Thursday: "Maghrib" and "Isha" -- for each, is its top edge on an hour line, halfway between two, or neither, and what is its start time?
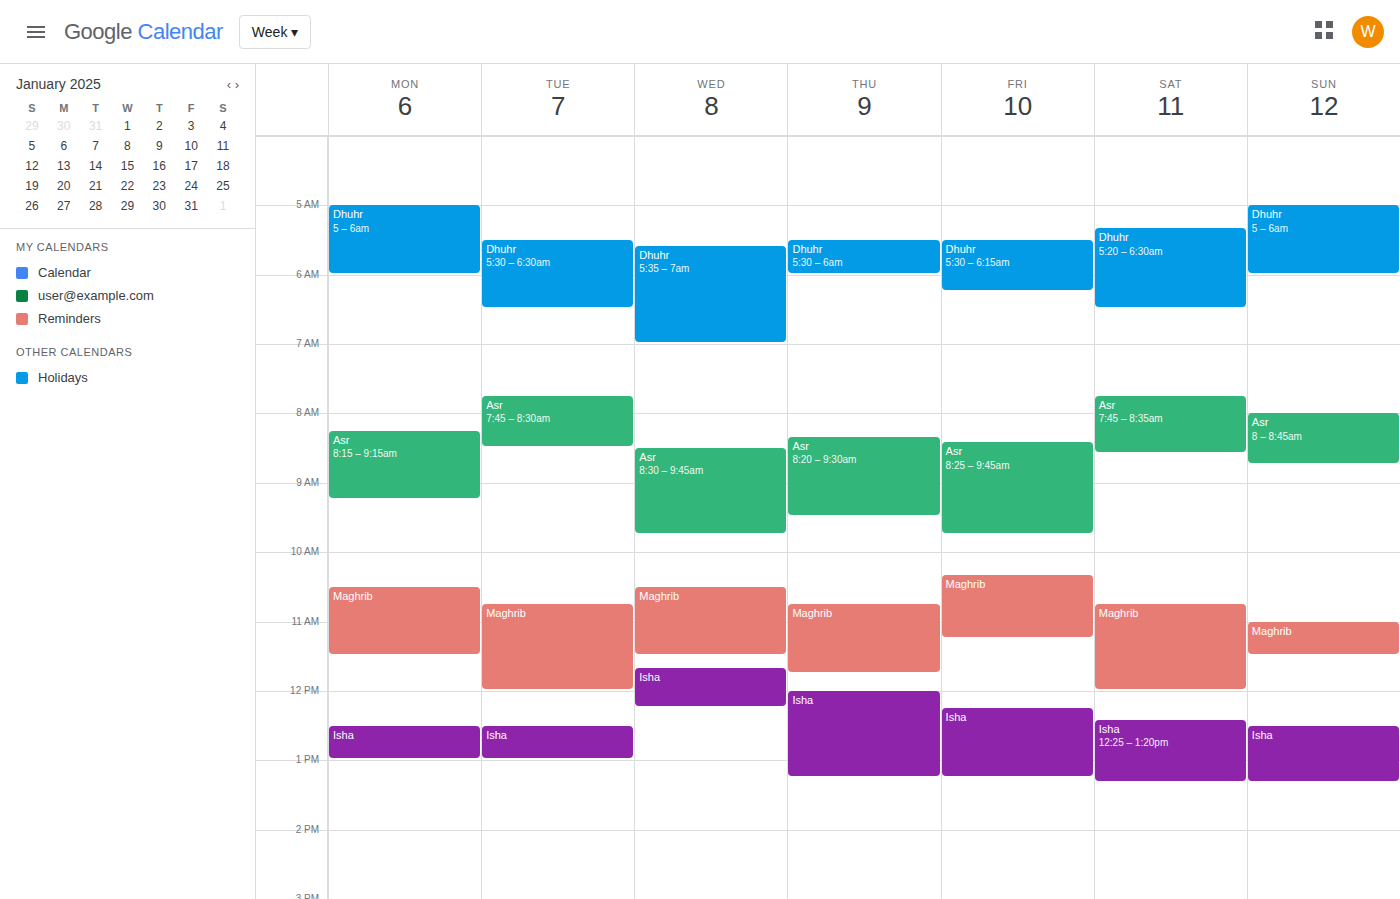
"Maghrib": 10:45 AM, neither: three quarters of the way from the 10 AM line to the 11 AM line. "Isha": 12:00 PM, exactly on the 12 PM line.